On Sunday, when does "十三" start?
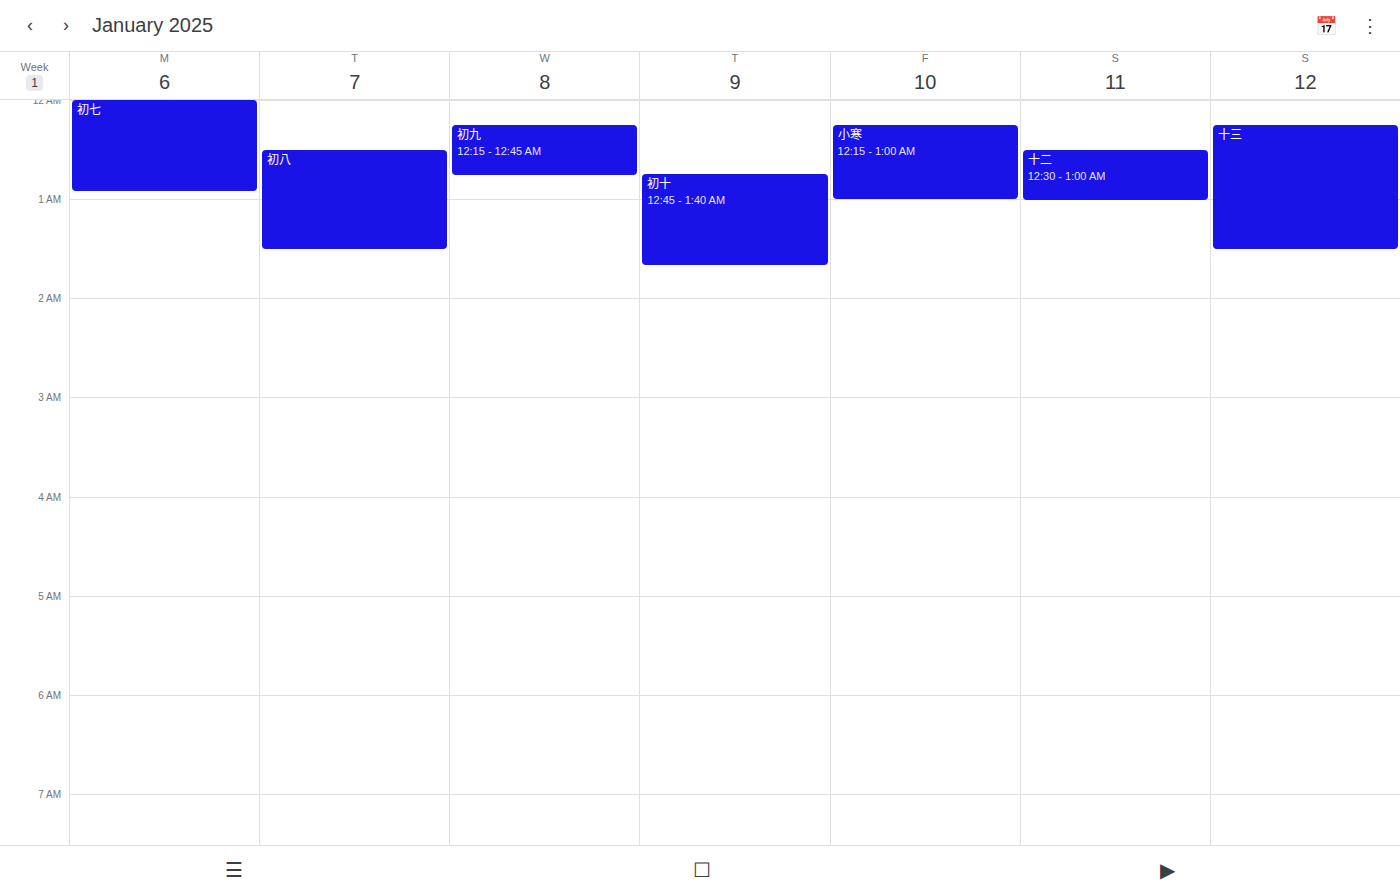
12:15 AM